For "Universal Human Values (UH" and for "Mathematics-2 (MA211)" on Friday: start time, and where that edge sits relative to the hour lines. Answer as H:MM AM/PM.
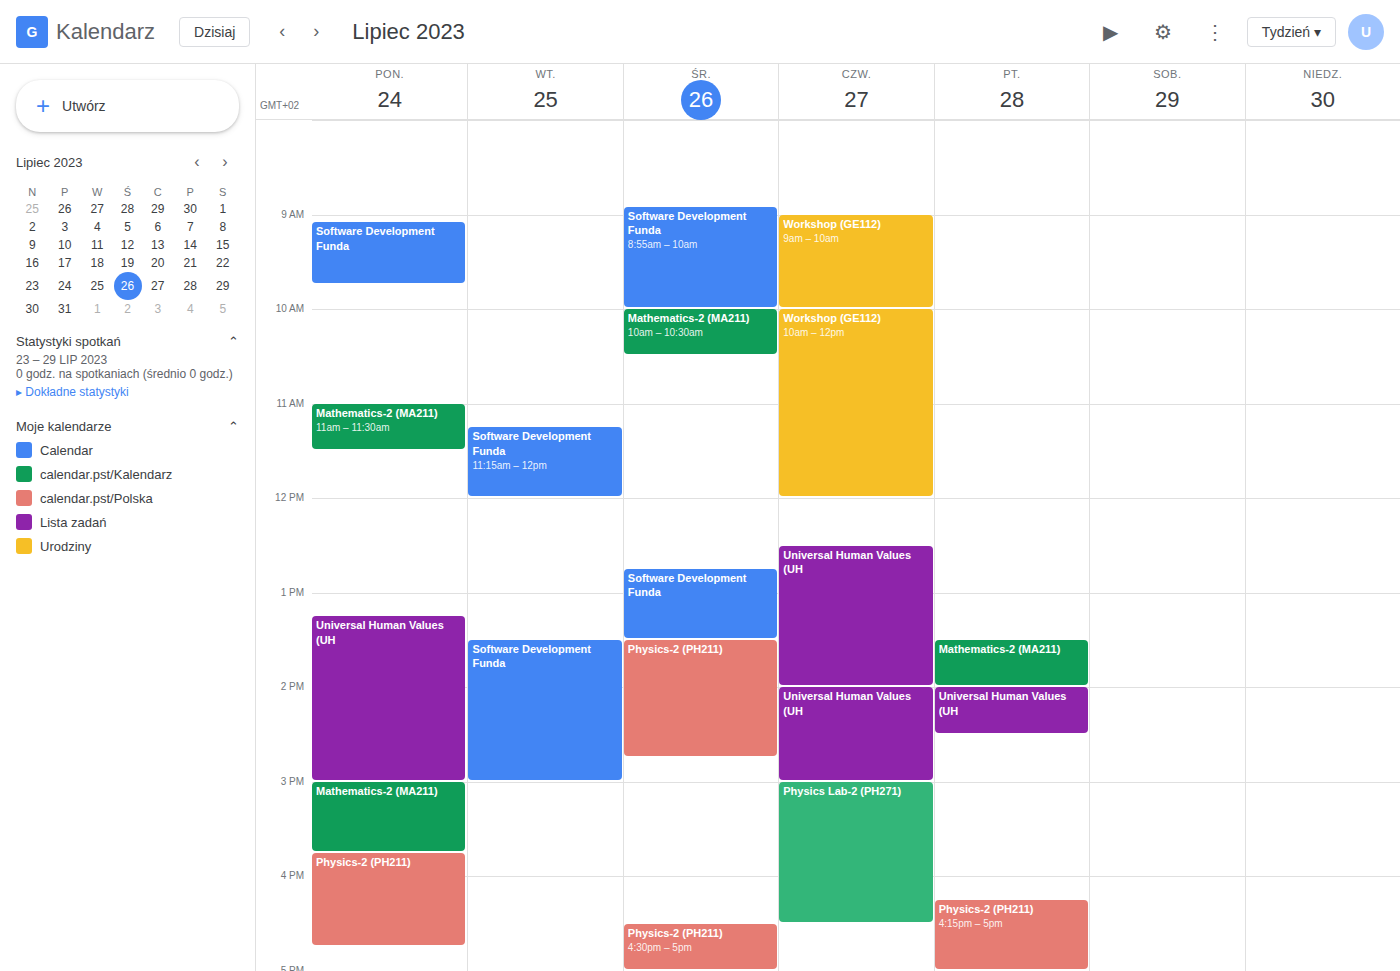
"Universal Human Values (UH": 2:00 PM, exactly on the 2 PM line. "Mathematics-2 (MA211)": 1:30 PM, halfway between the 1 PM and 2 PM lines.